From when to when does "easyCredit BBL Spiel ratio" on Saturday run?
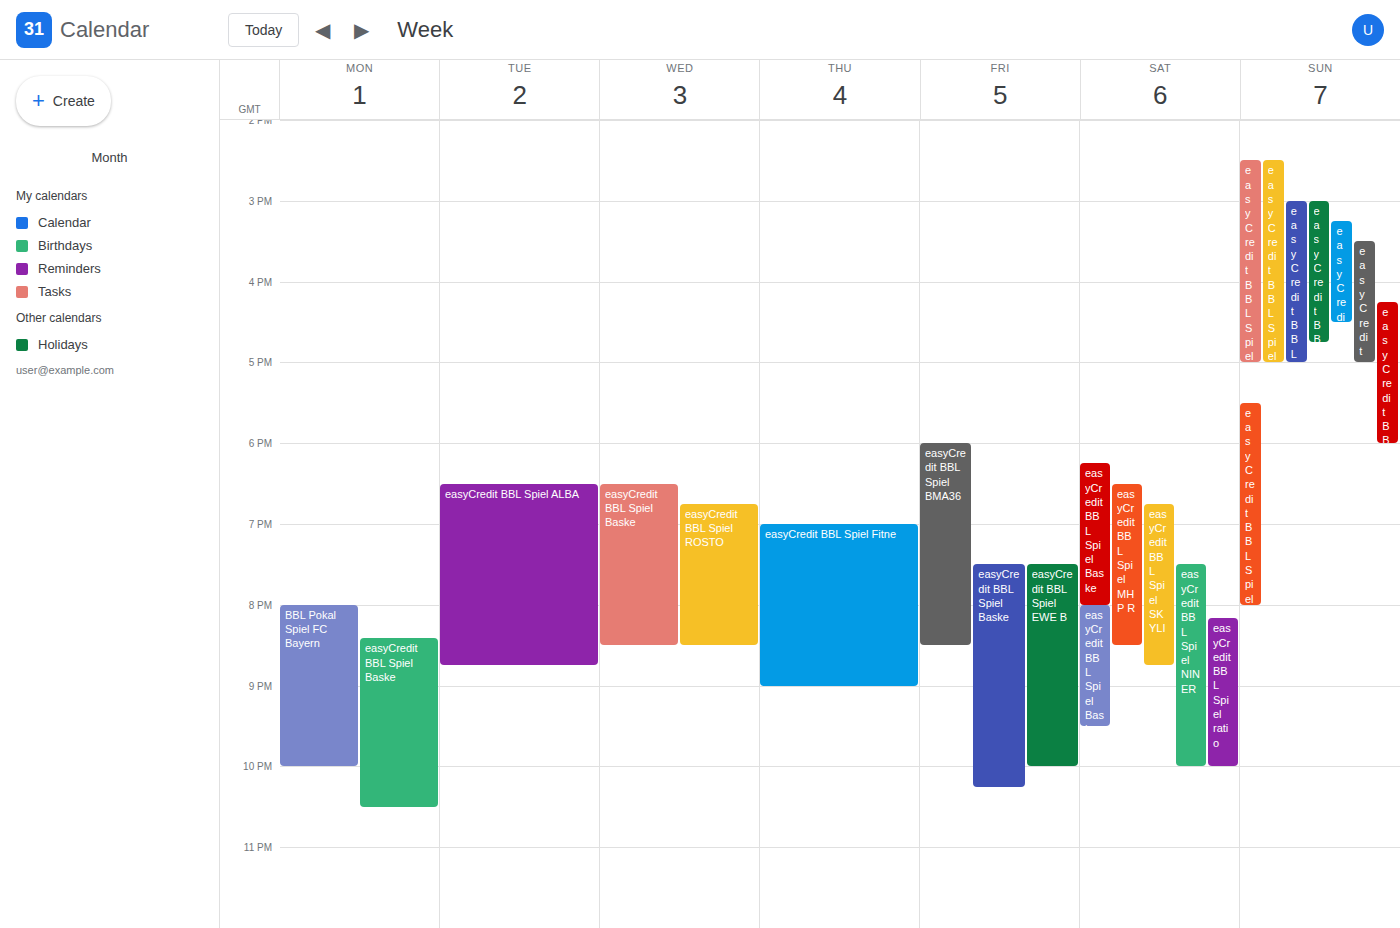
8:10 PM to 10:00 PM